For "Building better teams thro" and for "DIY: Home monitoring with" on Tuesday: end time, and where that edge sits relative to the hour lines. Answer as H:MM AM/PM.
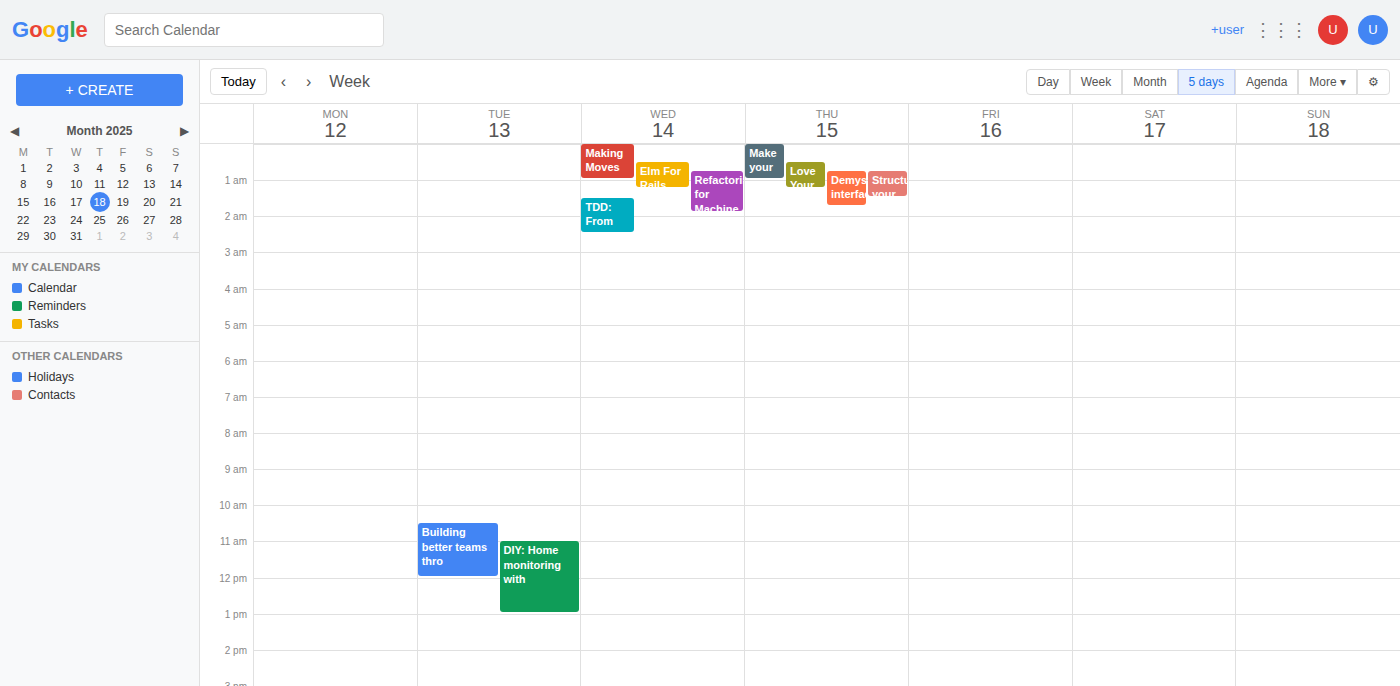
"Building better teams thro": 12:00 PM, exactly on the 12 PM line. "DIY: Home monitoring with": 1:00 PM, exactly on the 1 PM line.